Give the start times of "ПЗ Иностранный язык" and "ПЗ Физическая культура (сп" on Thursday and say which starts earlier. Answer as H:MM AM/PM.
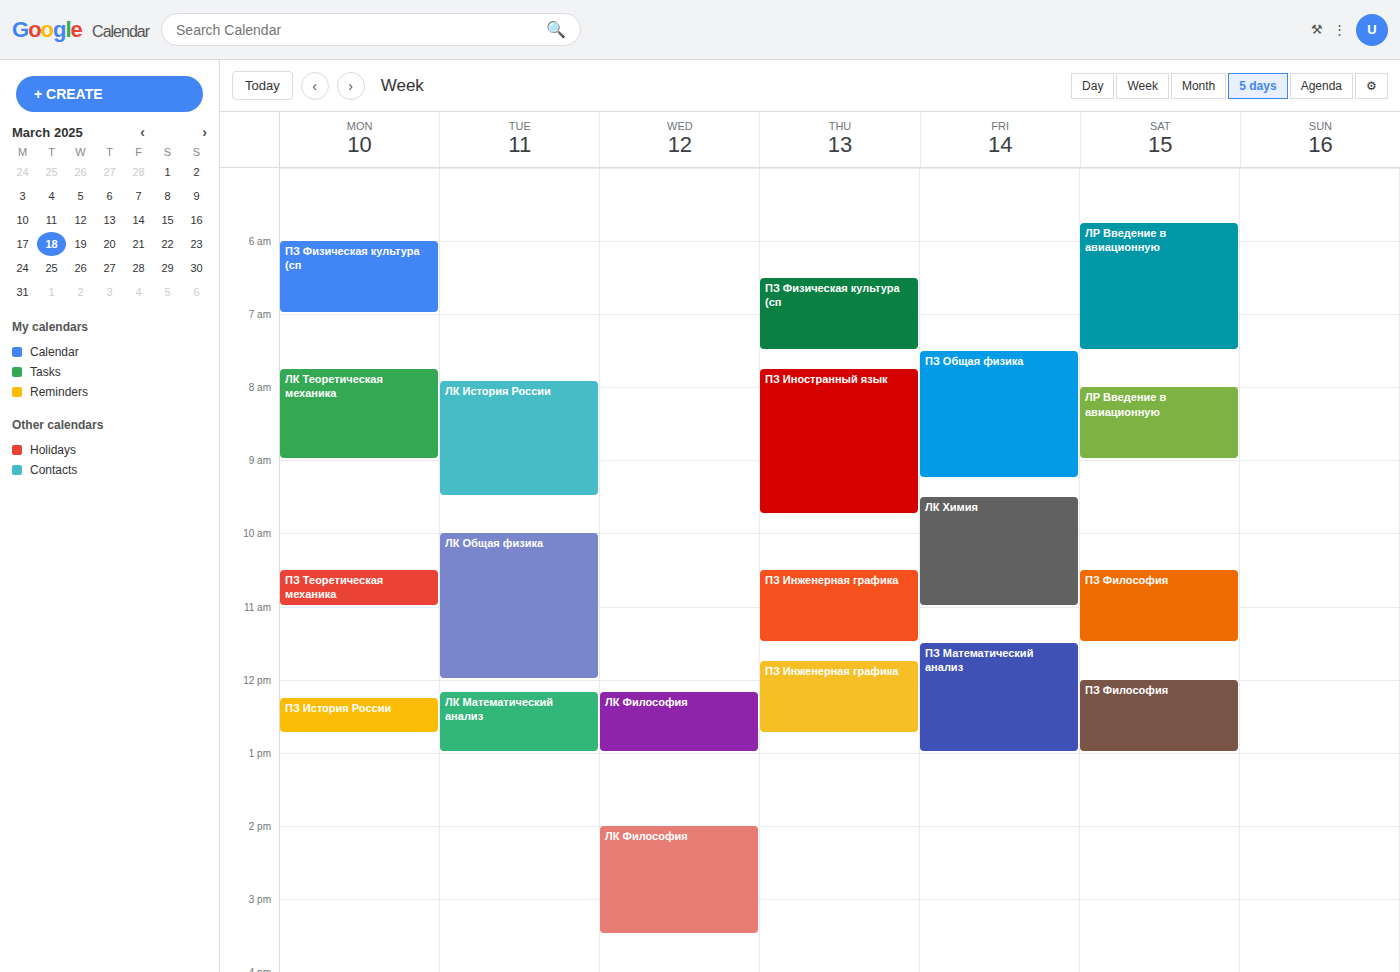
"ПЗ Физическая культура (сп" 6:30 AM; "ПЗ Иностранный язык" 7:45 AM.